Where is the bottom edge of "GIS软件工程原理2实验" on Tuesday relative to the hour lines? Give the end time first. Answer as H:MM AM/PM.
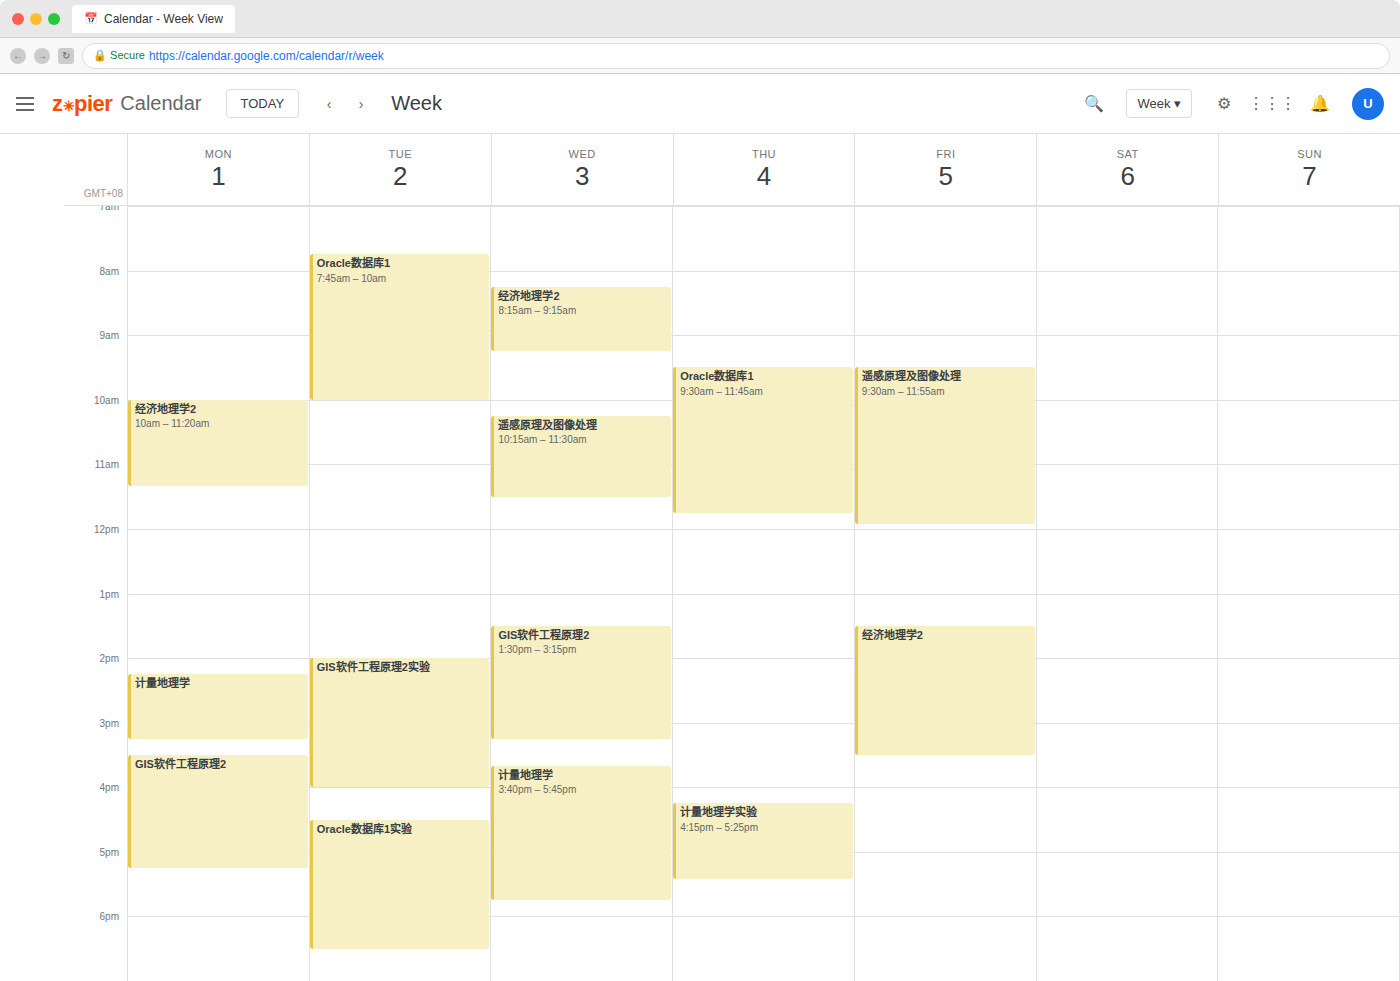
4:00 PM -- exactly on the 4 PM line.